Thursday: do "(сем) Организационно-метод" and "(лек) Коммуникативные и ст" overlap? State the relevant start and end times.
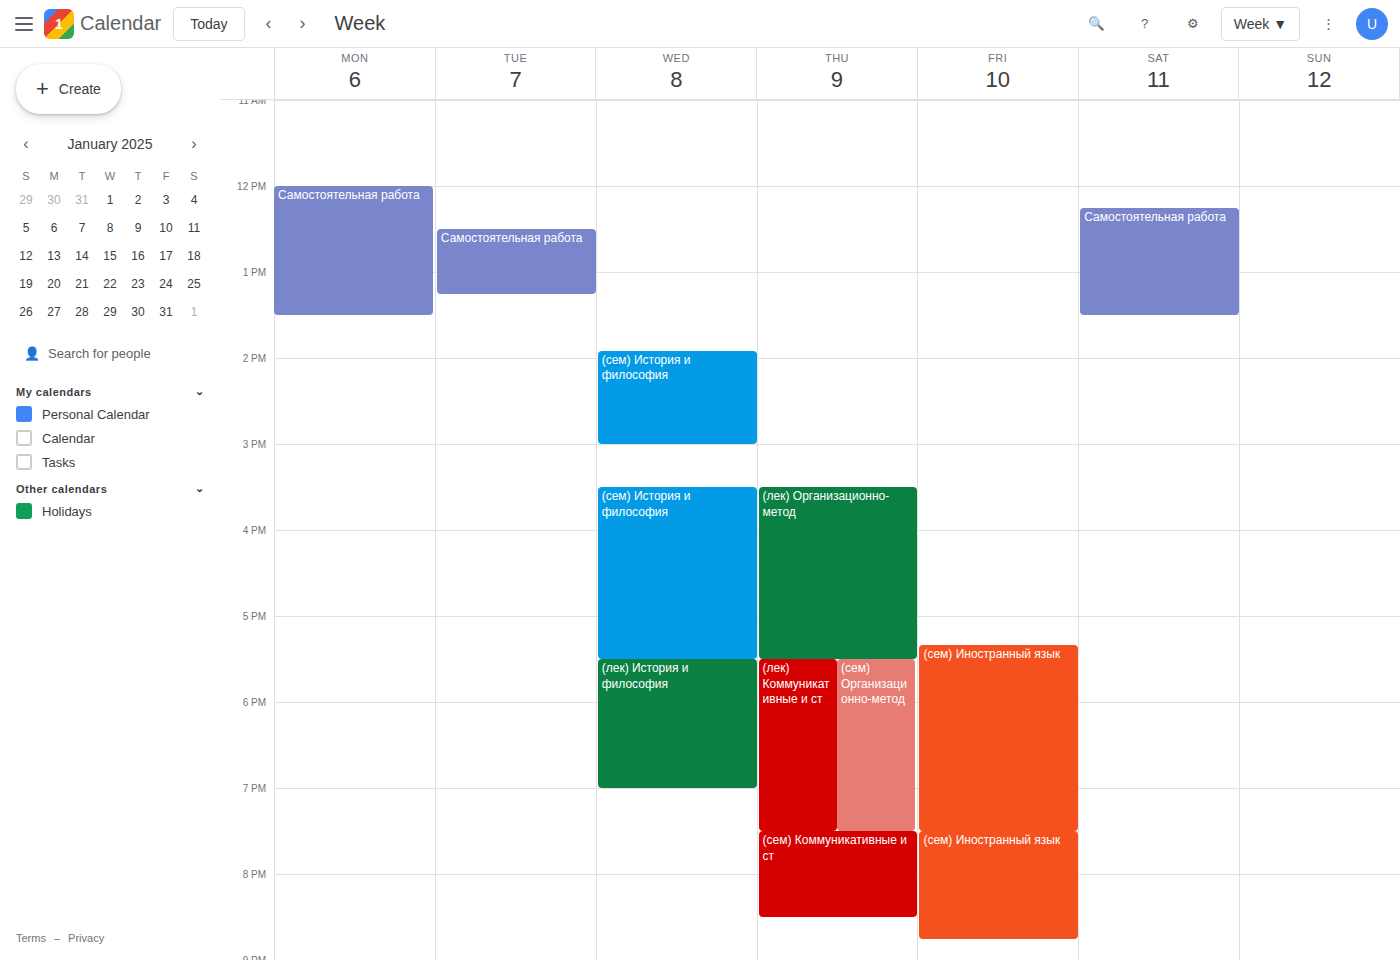
"(лек) Коммуникативные и ст" runs 5:30 PM to 7:30 PM, inside "(сем) Организационно-метод" -- they overlap.